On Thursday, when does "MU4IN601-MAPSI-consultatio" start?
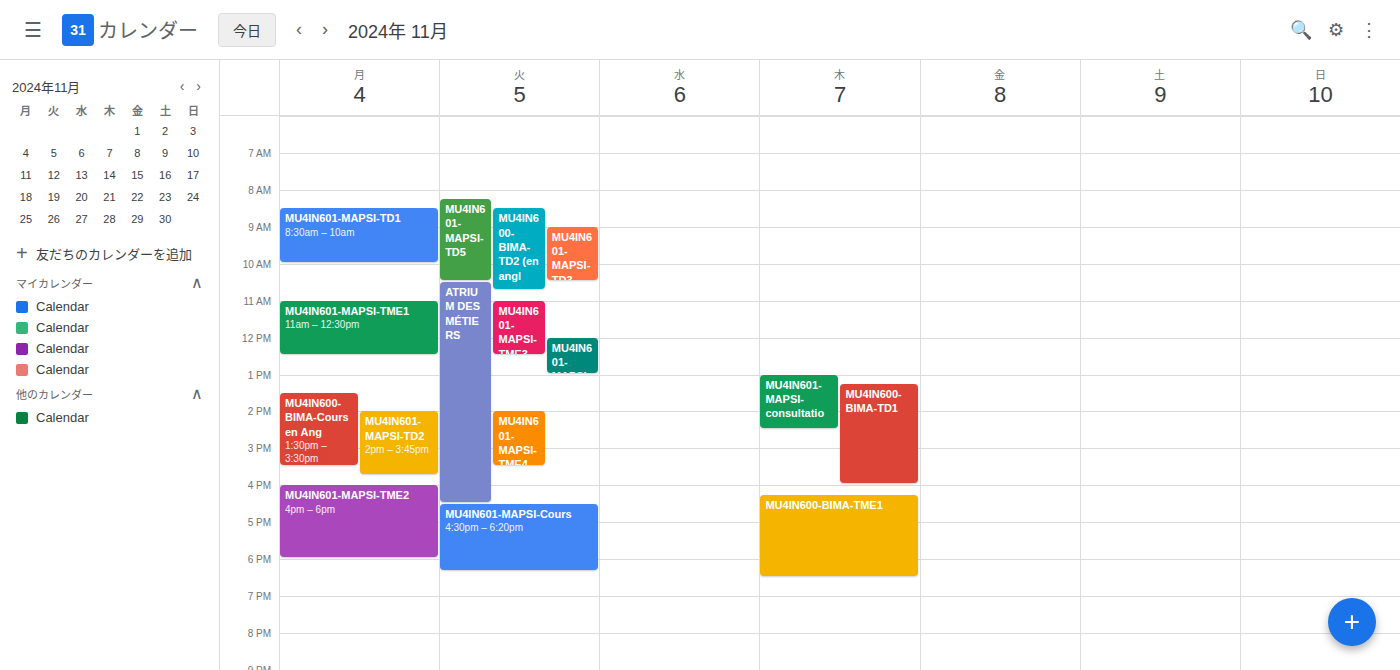
1:00 PM